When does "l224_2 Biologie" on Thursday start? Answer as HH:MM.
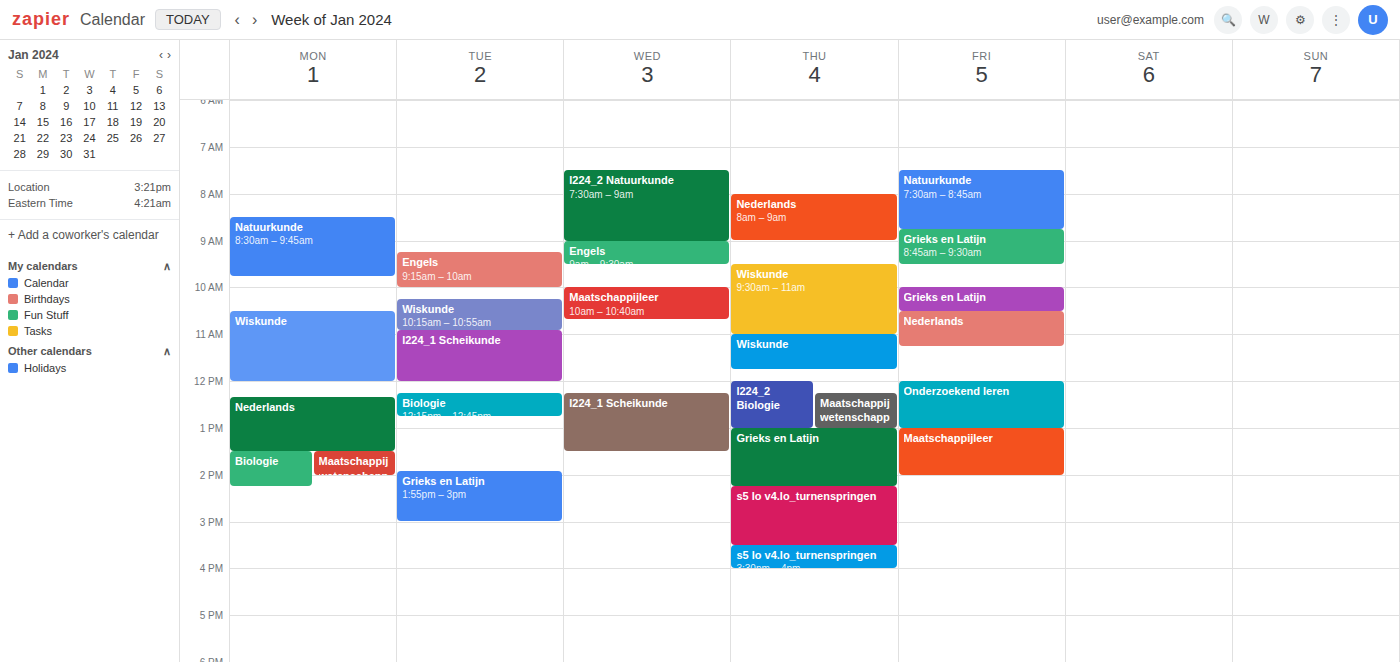
12:00